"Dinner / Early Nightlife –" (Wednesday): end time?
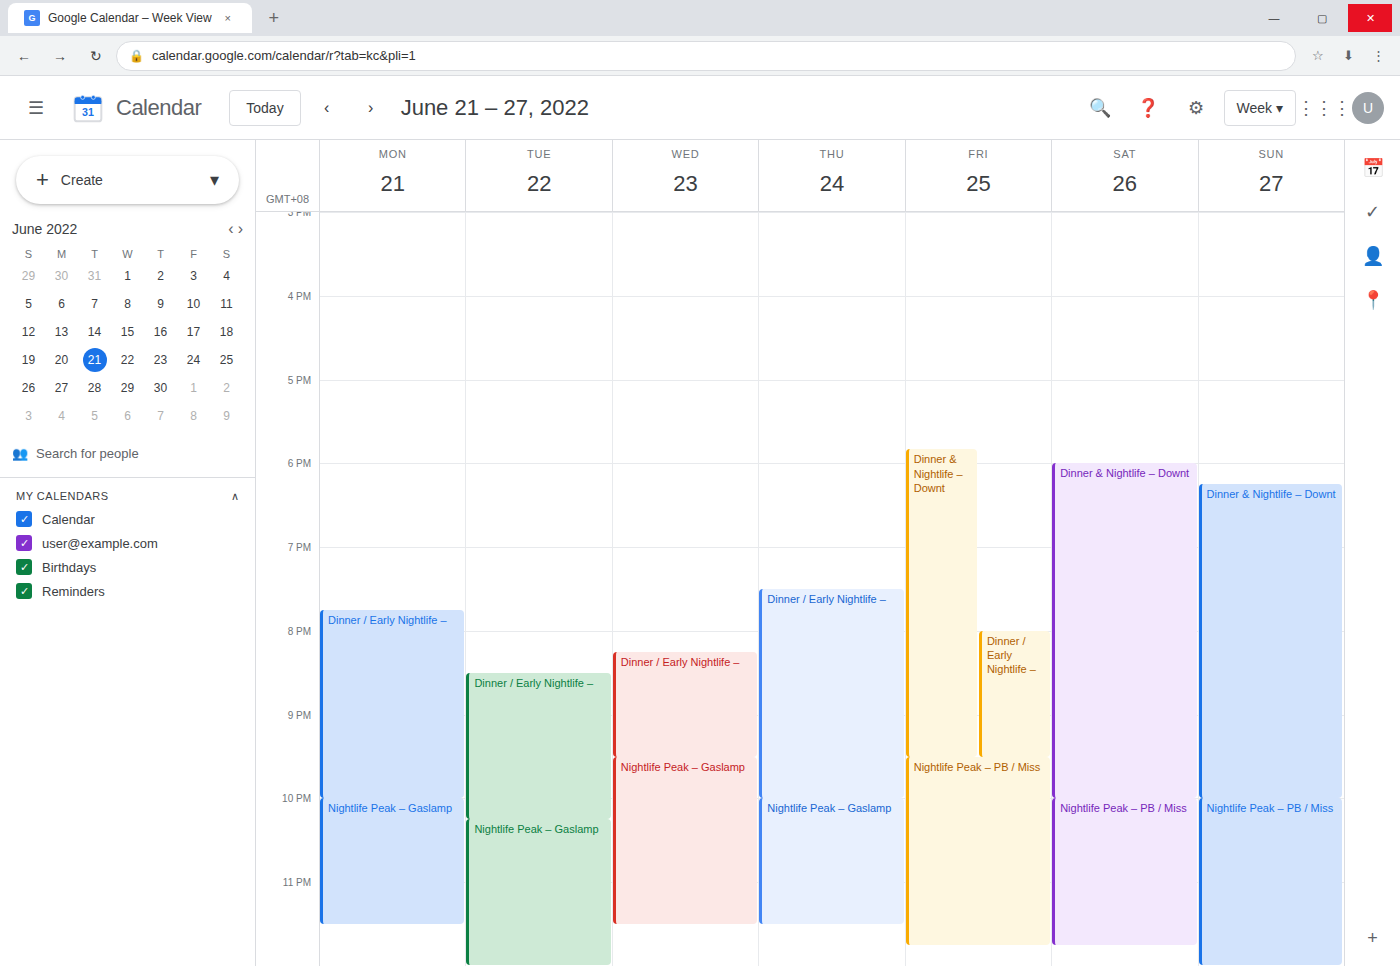
21:30